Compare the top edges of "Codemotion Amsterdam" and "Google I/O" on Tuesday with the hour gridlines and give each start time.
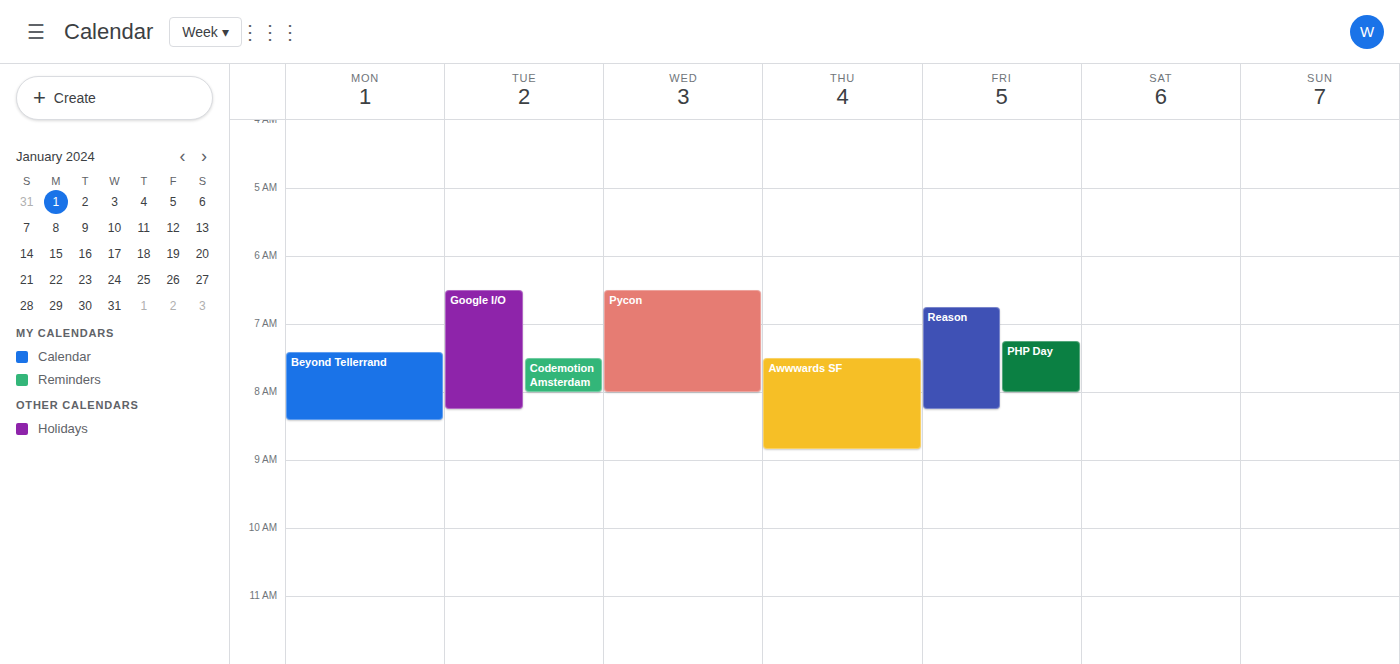
"Codemotion Amsterdam": 7:30 AM, halfway between the 7 AM and 8 AM lines. "Google I/O": 6:30 AM, halfway between the 6 AM and 7 AM lines.